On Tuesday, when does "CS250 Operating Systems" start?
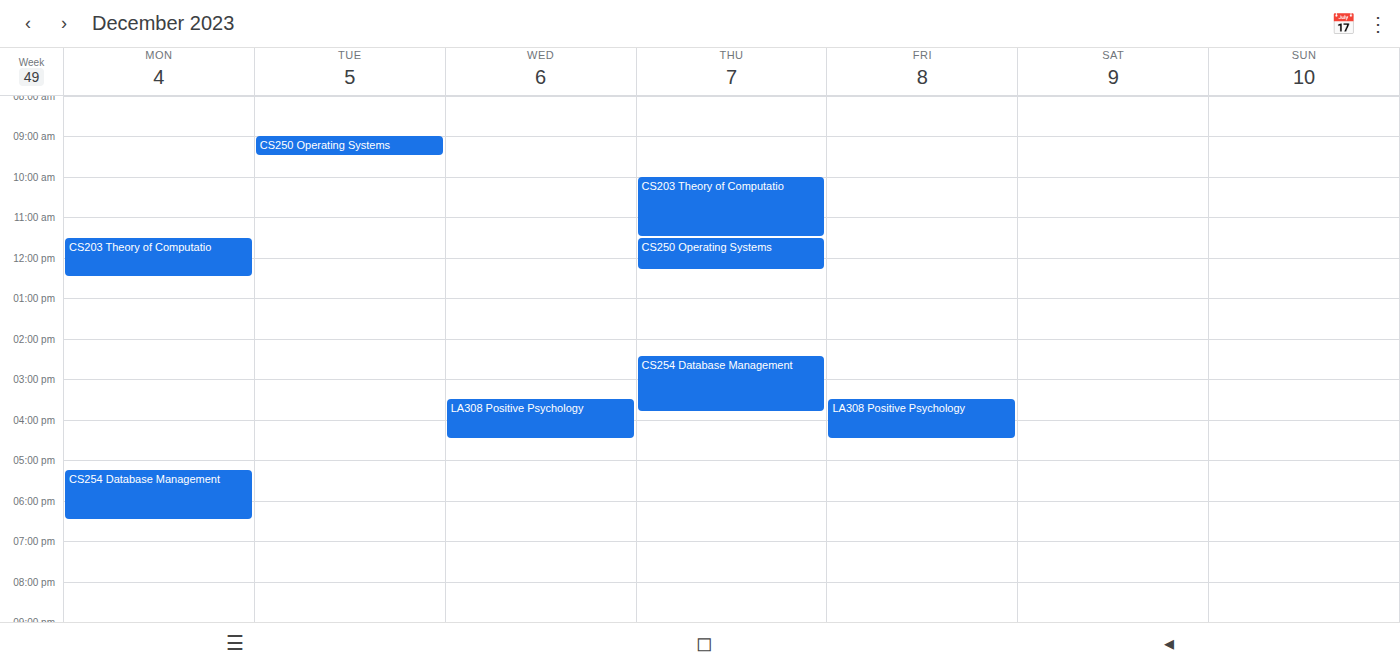
9:00 AM